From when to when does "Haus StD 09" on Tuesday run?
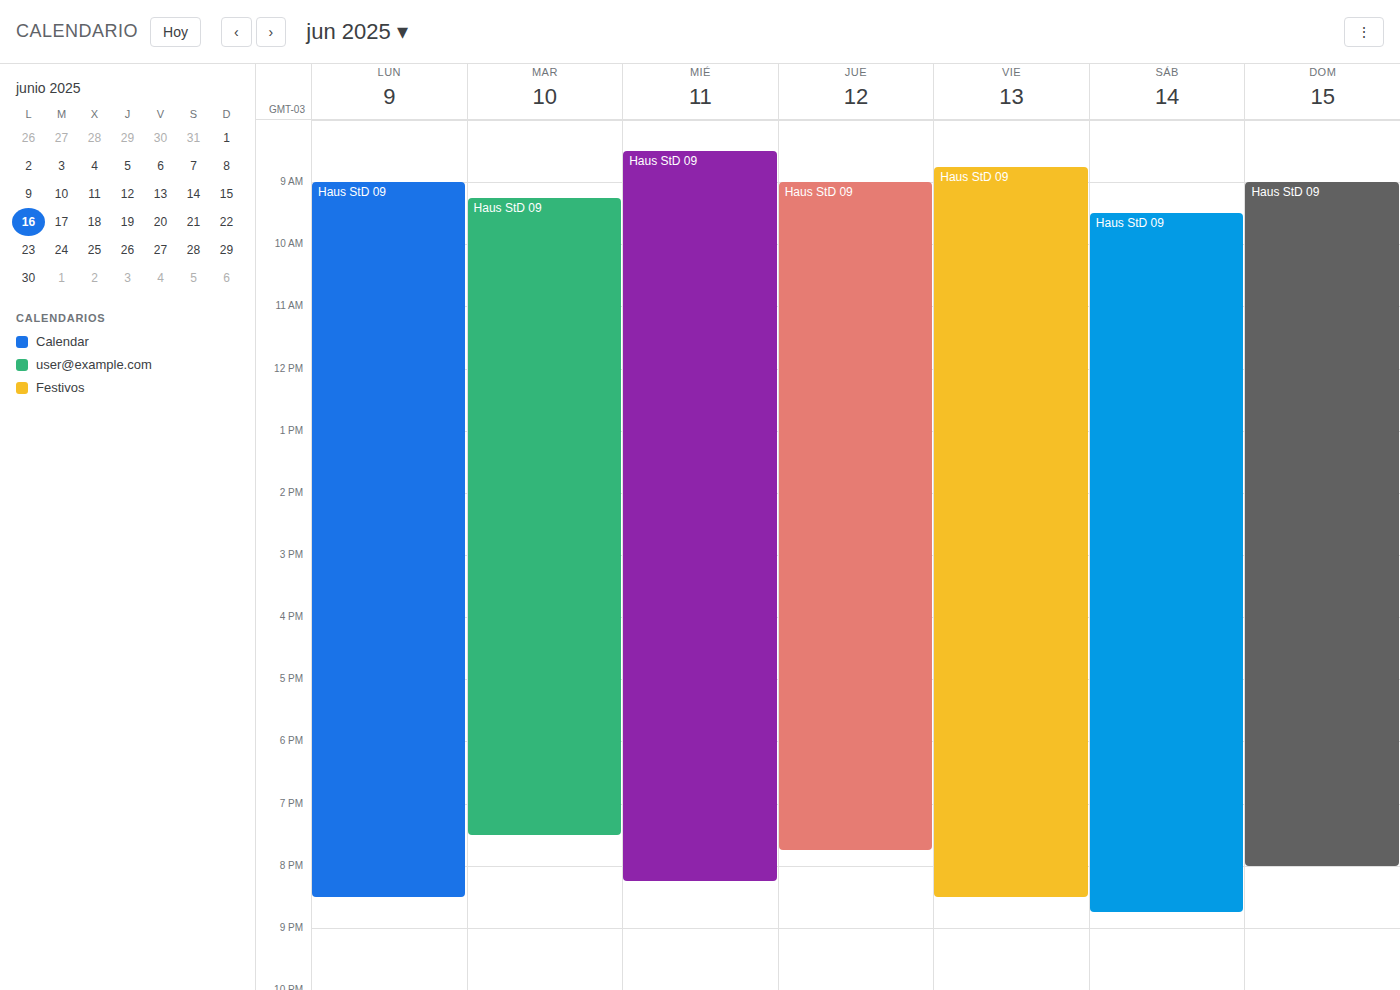
9:15 AM to 7:30 PM